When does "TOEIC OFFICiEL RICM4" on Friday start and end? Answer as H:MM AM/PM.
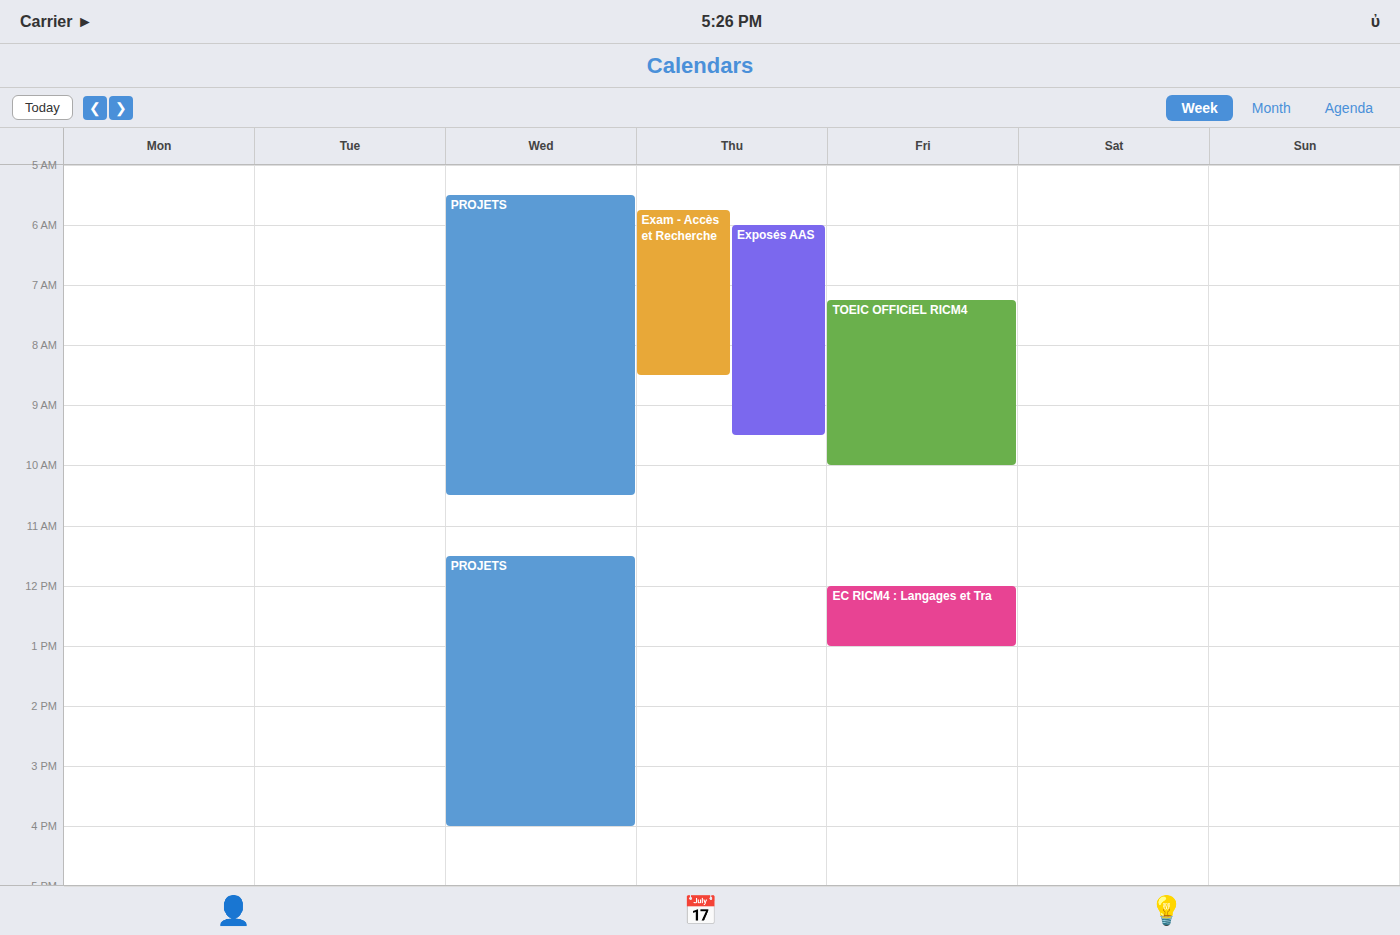
7:15 AM to 10:00 AM